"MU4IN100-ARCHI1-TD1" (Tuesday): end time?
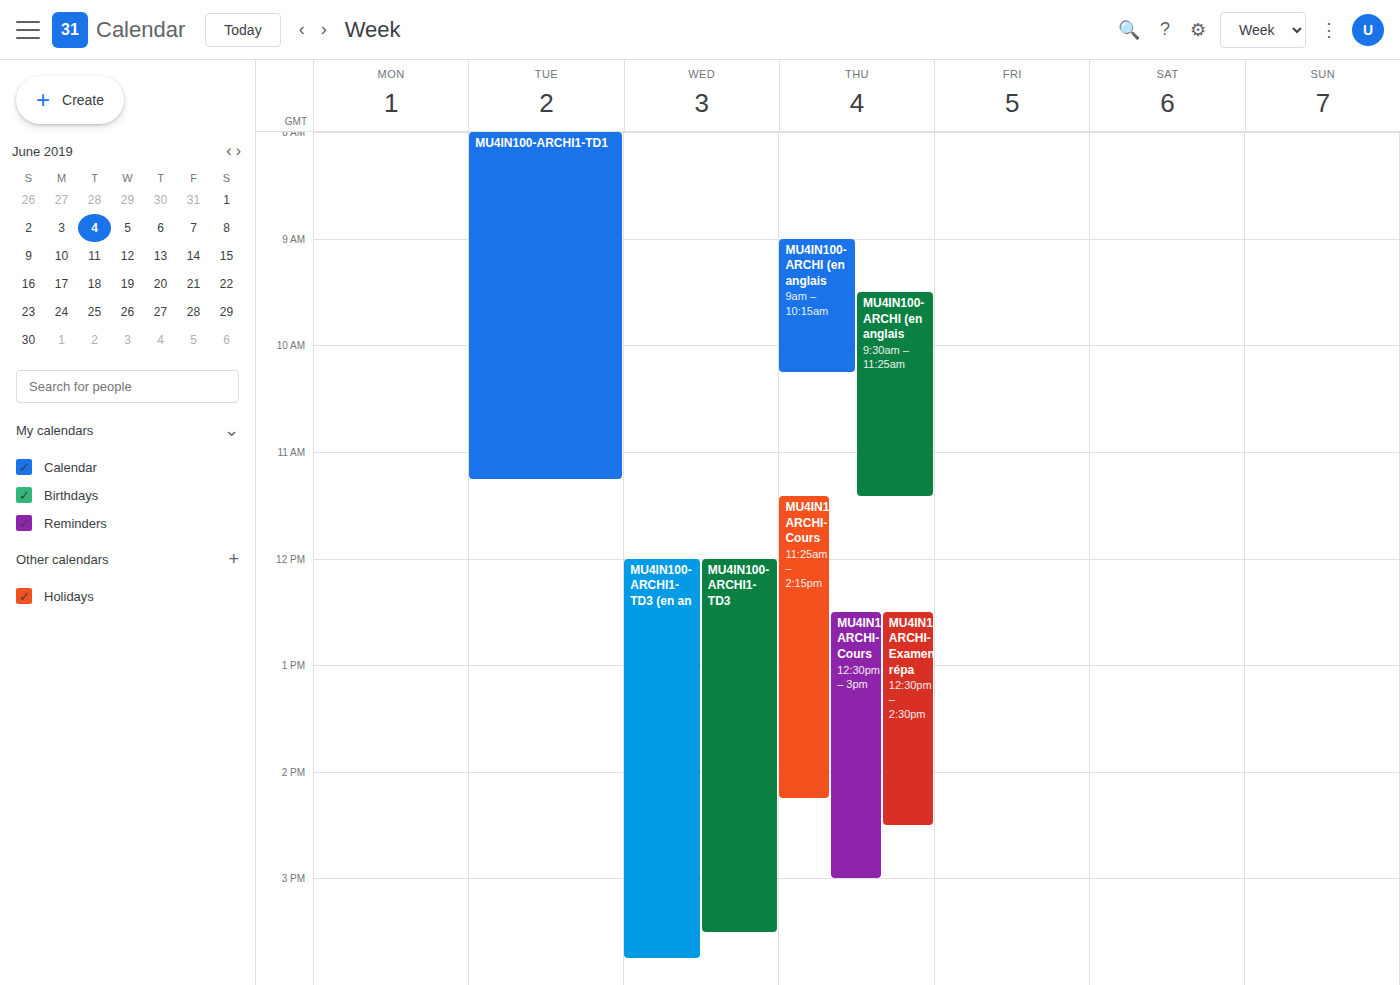
11:15 AM